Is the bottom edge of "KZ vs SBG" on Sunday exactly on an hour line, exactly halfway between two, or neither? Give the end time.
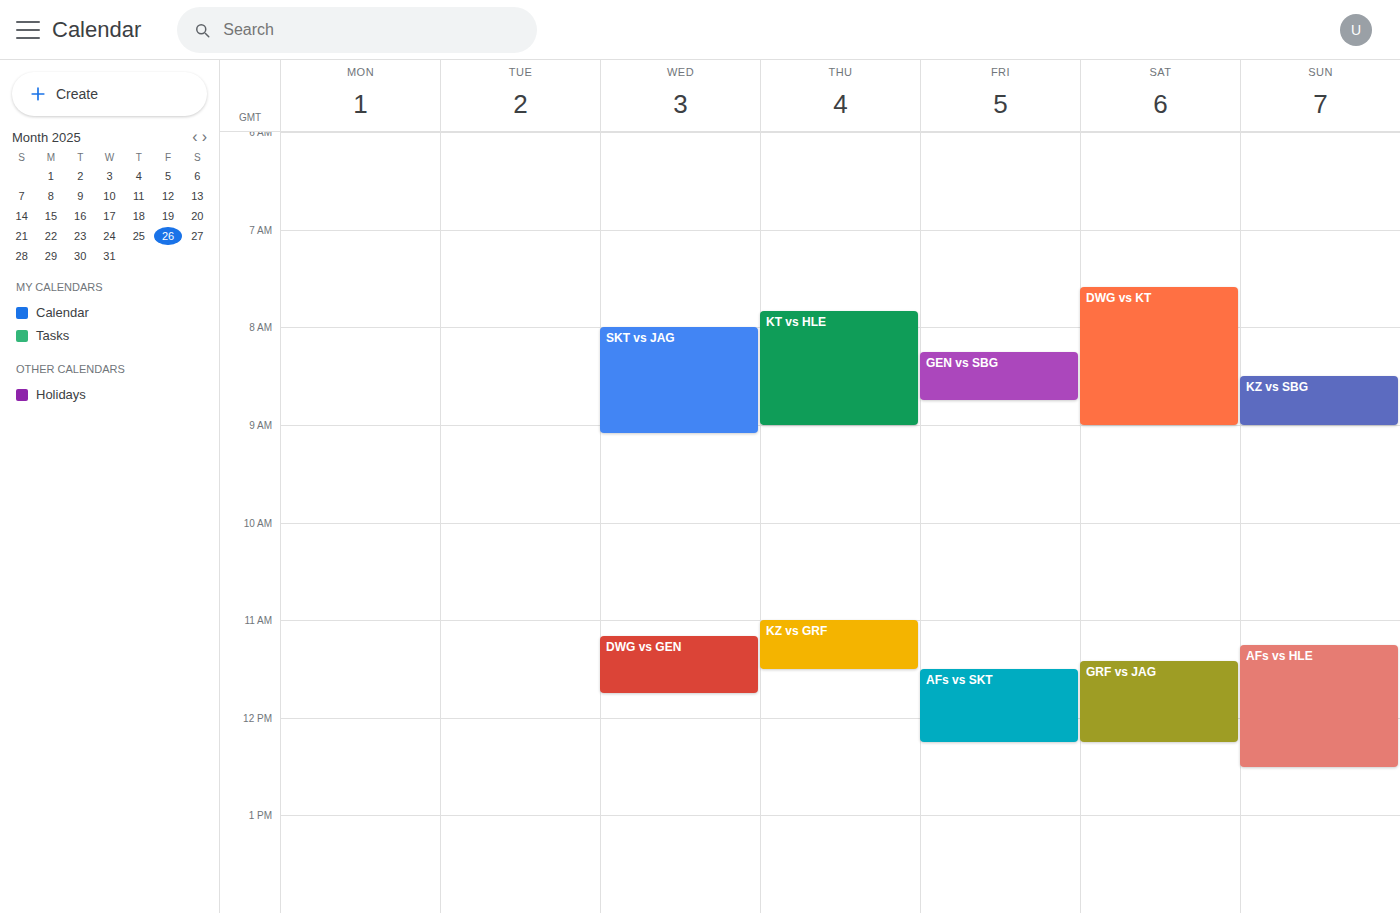
9:00 AM -- exactly on the 9 AM line.